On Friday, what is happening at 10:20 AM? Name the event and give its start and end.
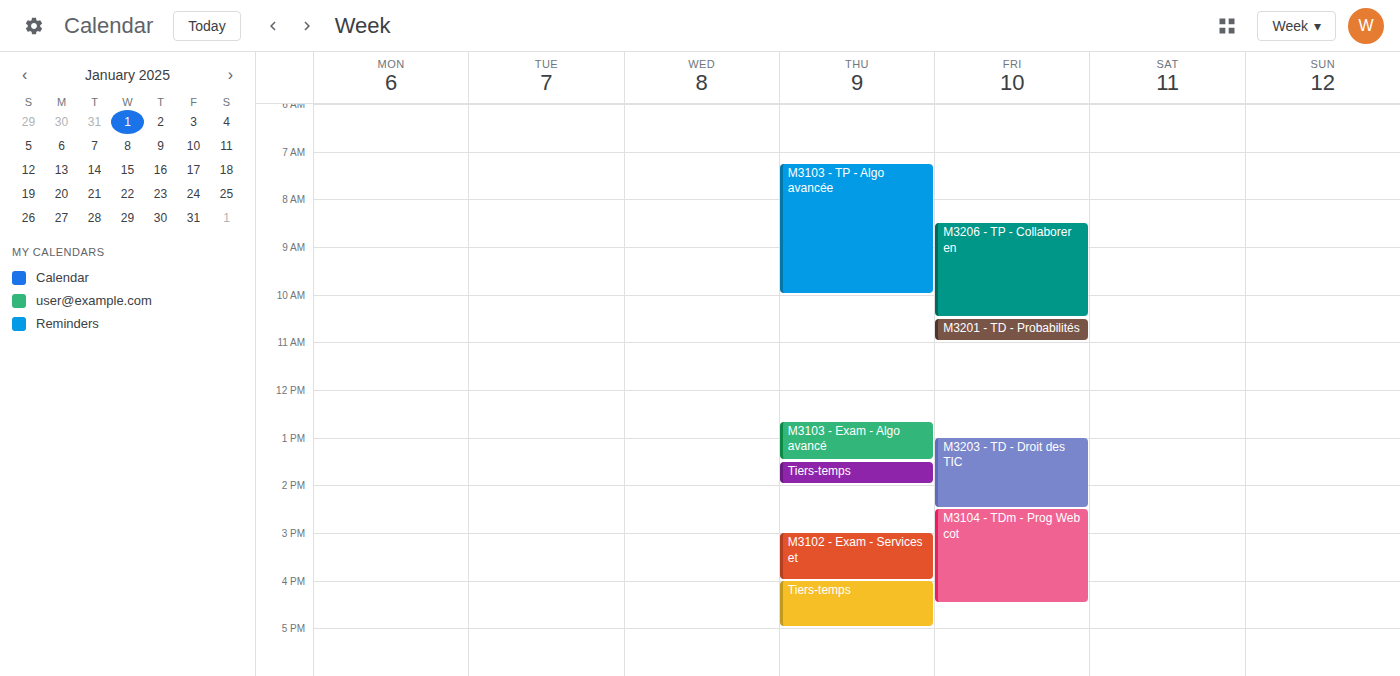
"M3206 - TP - Collaborer en", 8:30 AM to 10:30 AM